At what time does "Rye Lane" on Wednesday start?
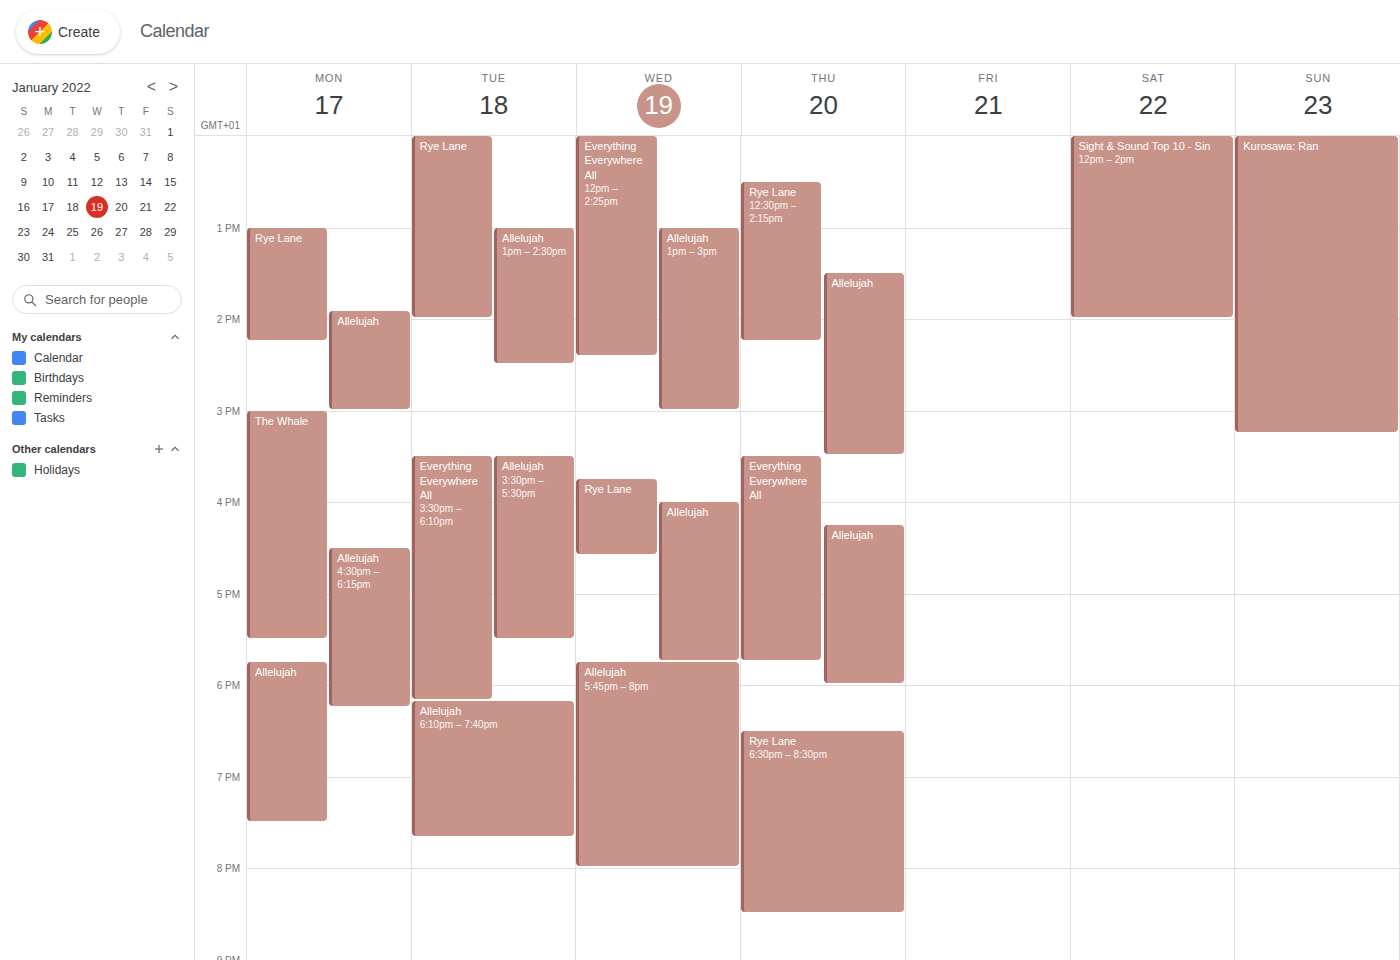
3:45 PM